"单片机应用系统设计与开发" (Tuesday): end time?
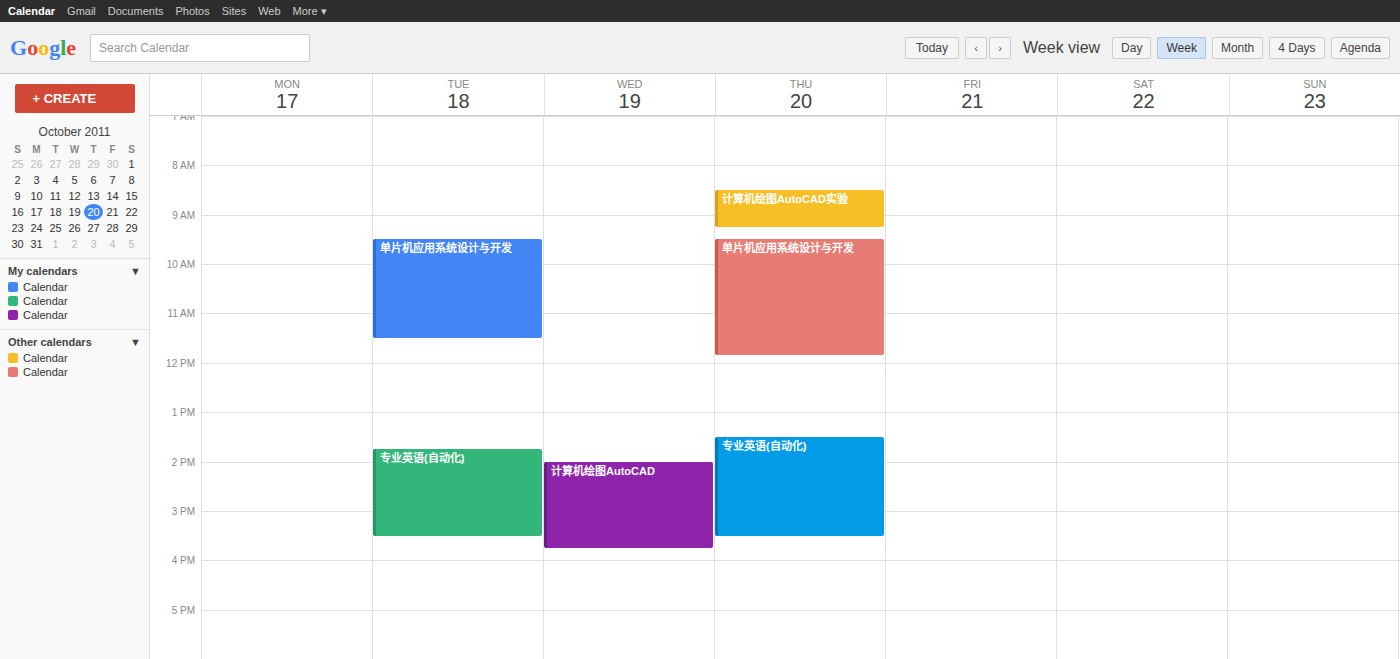
11:30 AM